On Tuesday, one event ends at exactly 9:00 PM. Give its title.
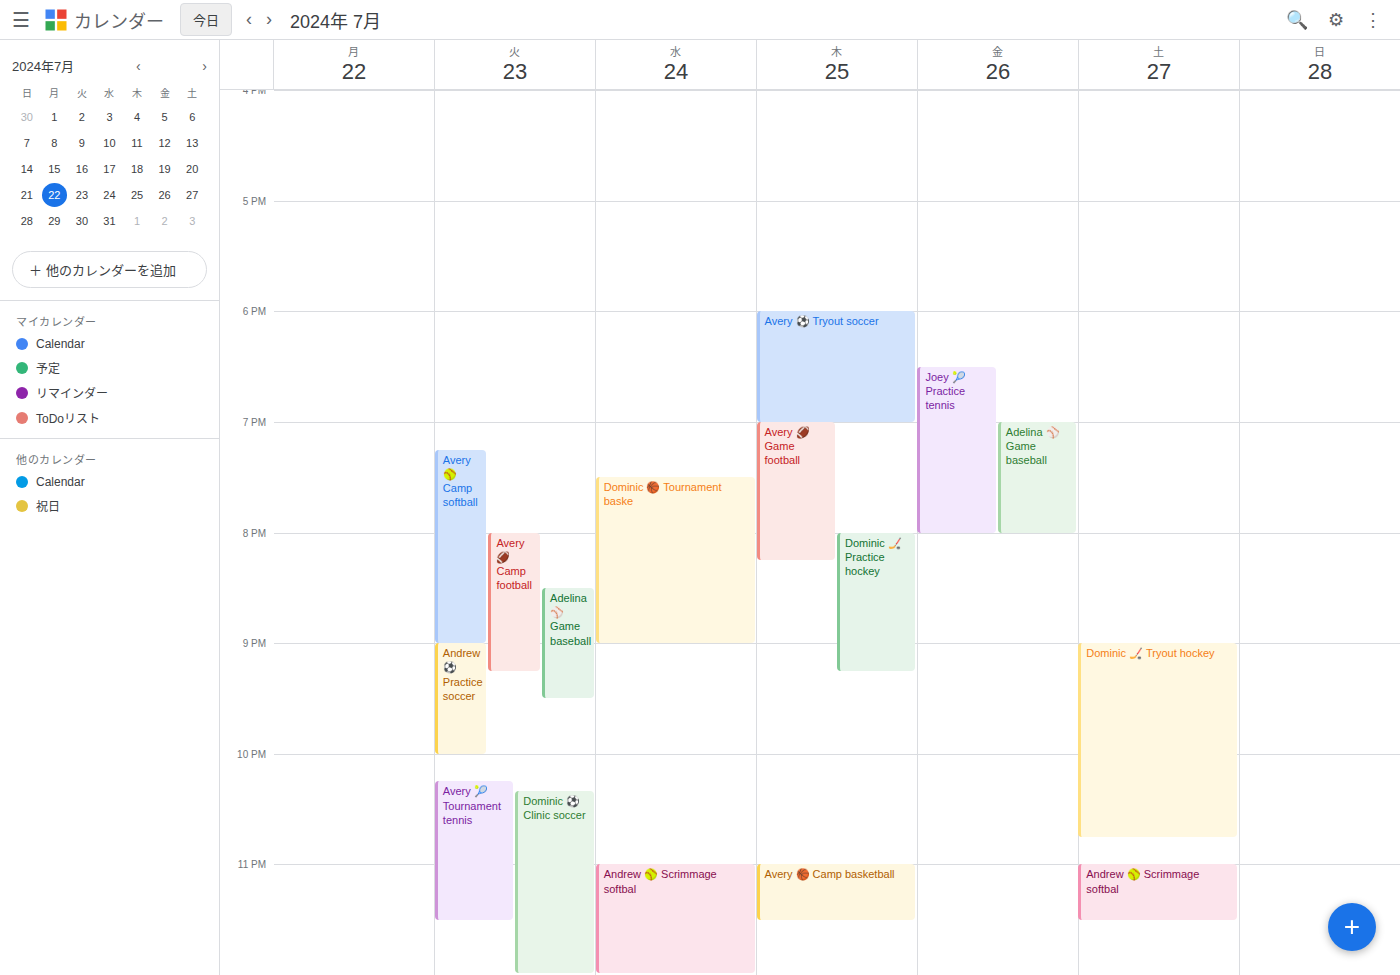
"Avery 🥎 Camp softball"